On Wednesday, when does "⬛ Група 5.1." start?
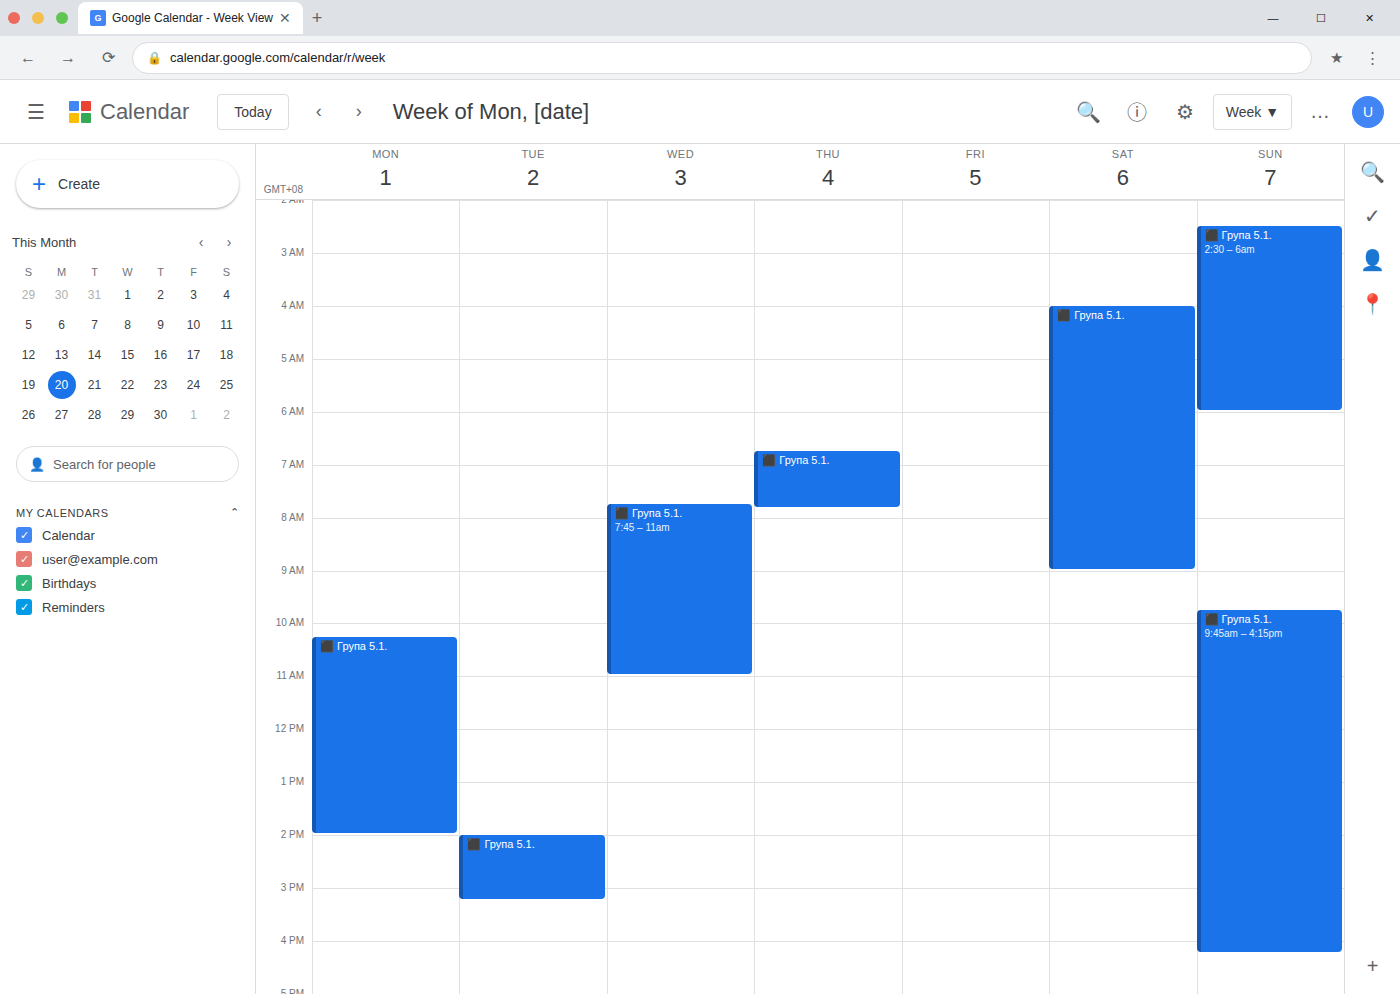
07:45